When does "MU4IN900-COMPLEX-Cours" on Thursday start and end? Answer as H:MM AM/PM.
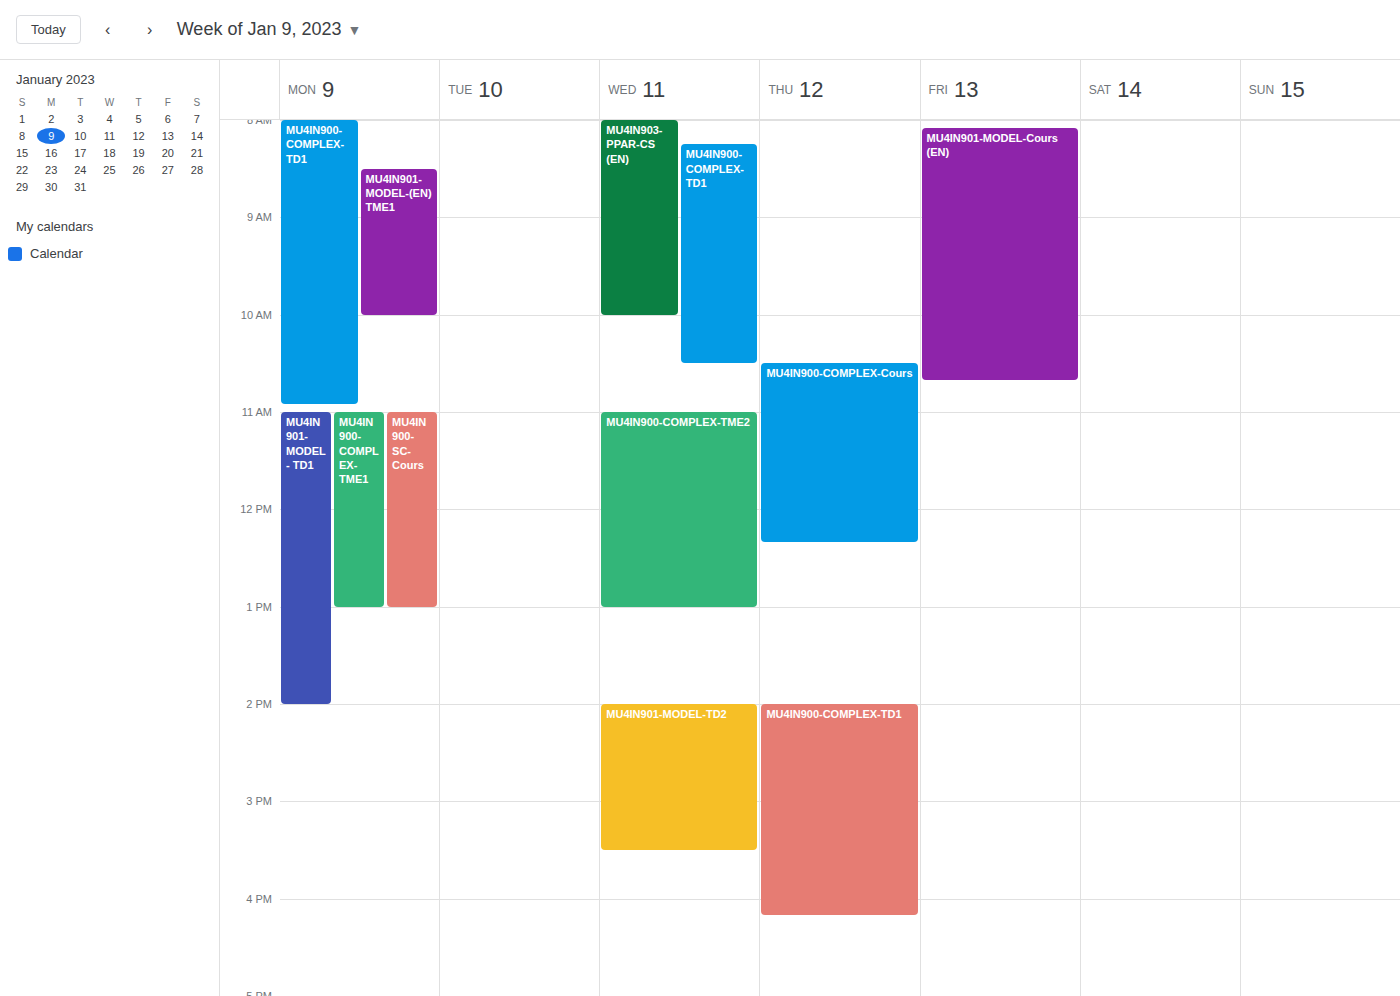
10:30 AM to 12:20 PM